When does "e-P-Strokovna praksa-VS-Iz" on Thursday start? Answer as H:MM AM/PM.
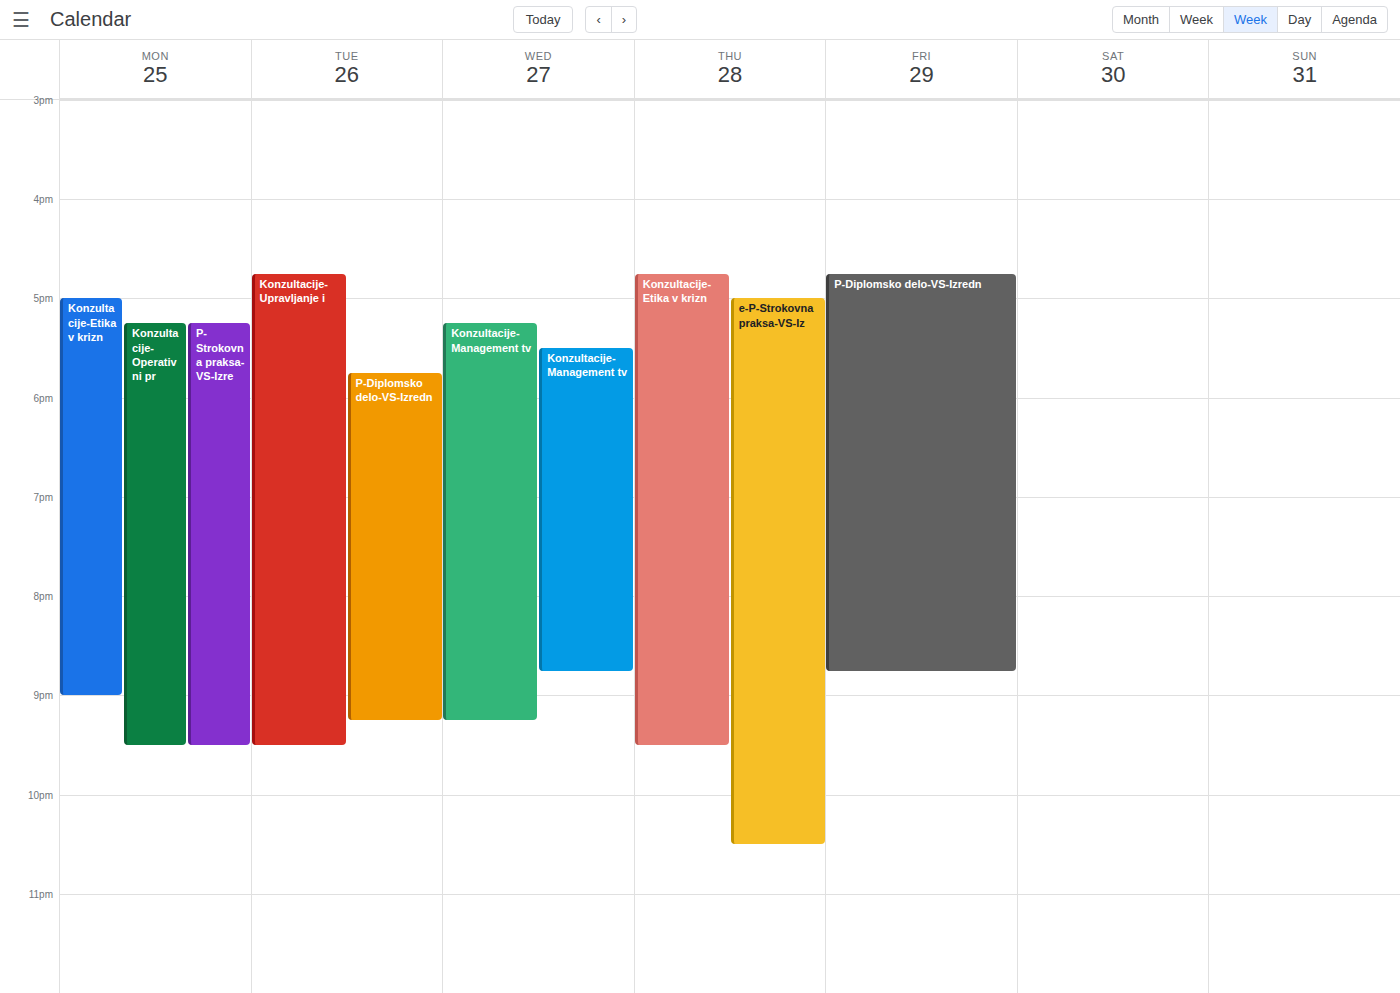
5:00 PM